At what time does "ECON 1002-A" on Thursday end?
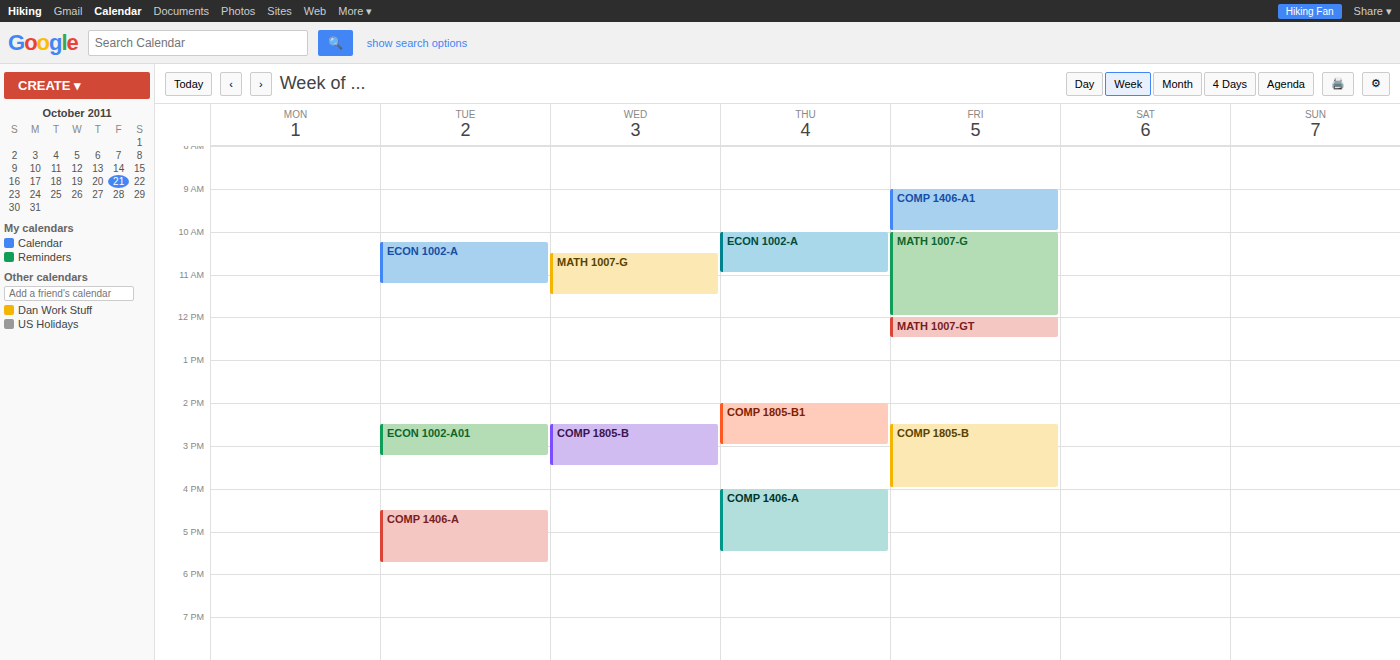
11:00 AM